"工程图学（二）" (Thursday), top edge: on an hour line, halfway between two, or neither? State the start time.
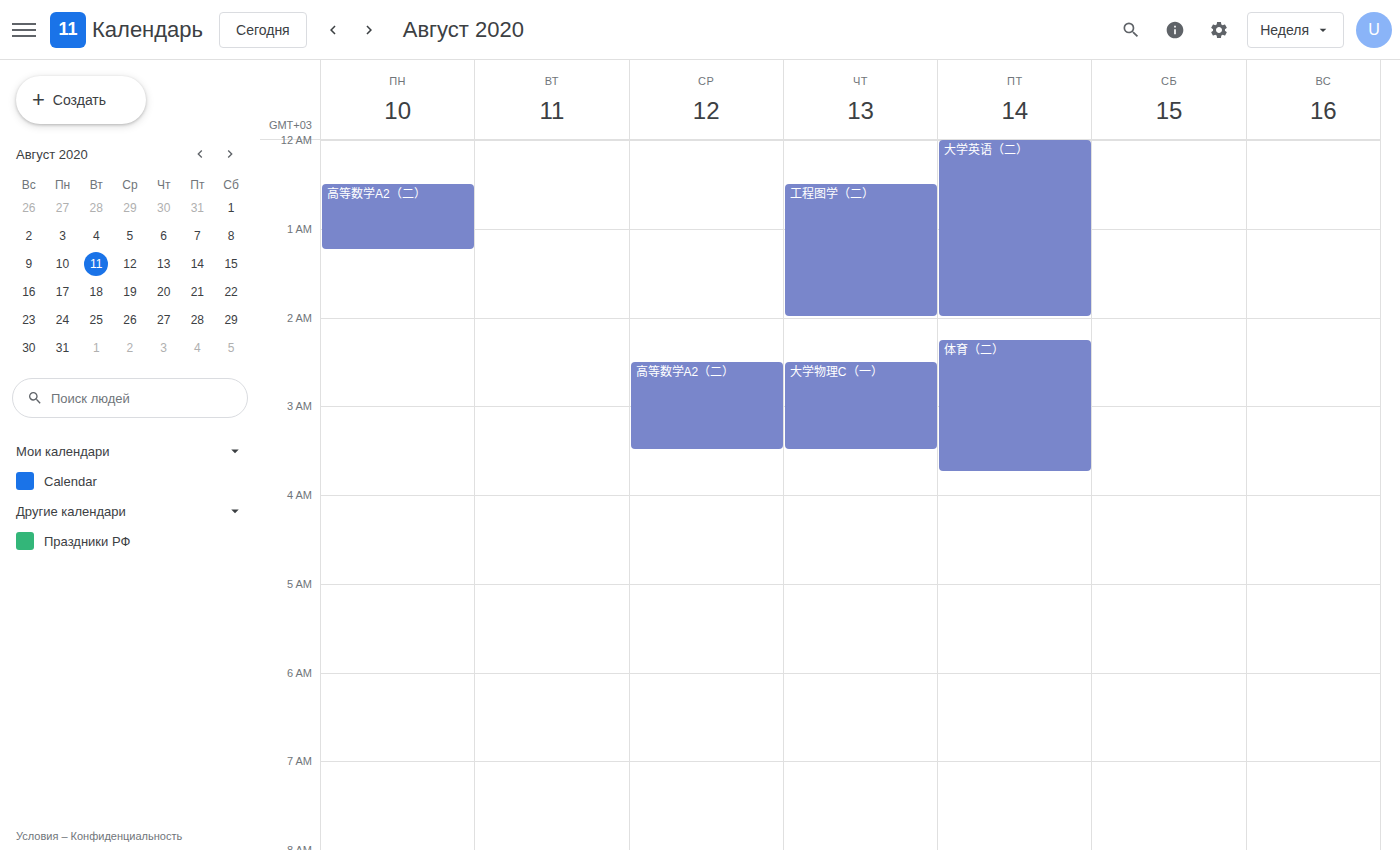
12:30 AM -- halfway between the 12 AM and 1 AM lines.